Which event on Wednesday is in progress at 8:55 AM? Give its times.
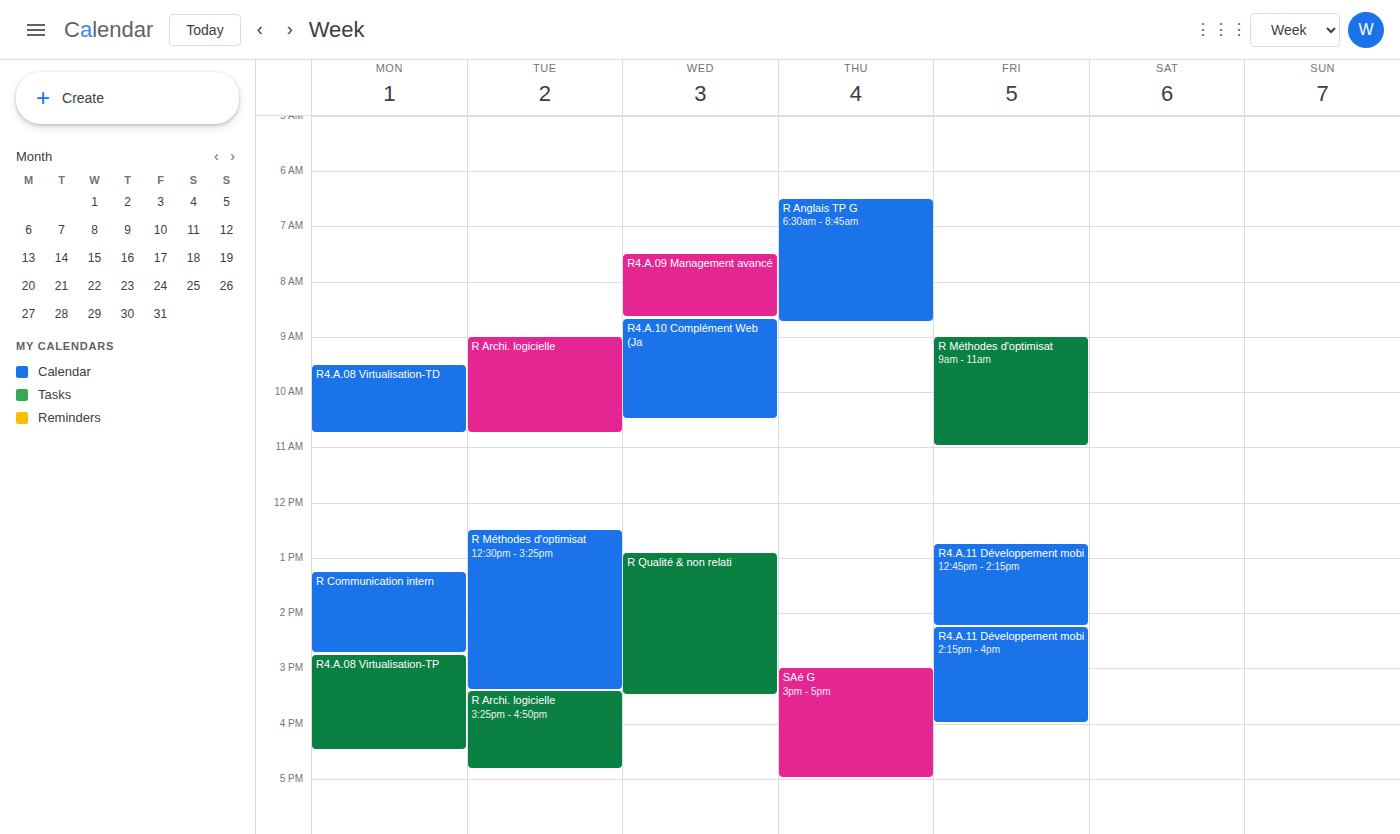
"R4.A.10 Complément Web (Ja", 8:40 AM to 10:30 AM